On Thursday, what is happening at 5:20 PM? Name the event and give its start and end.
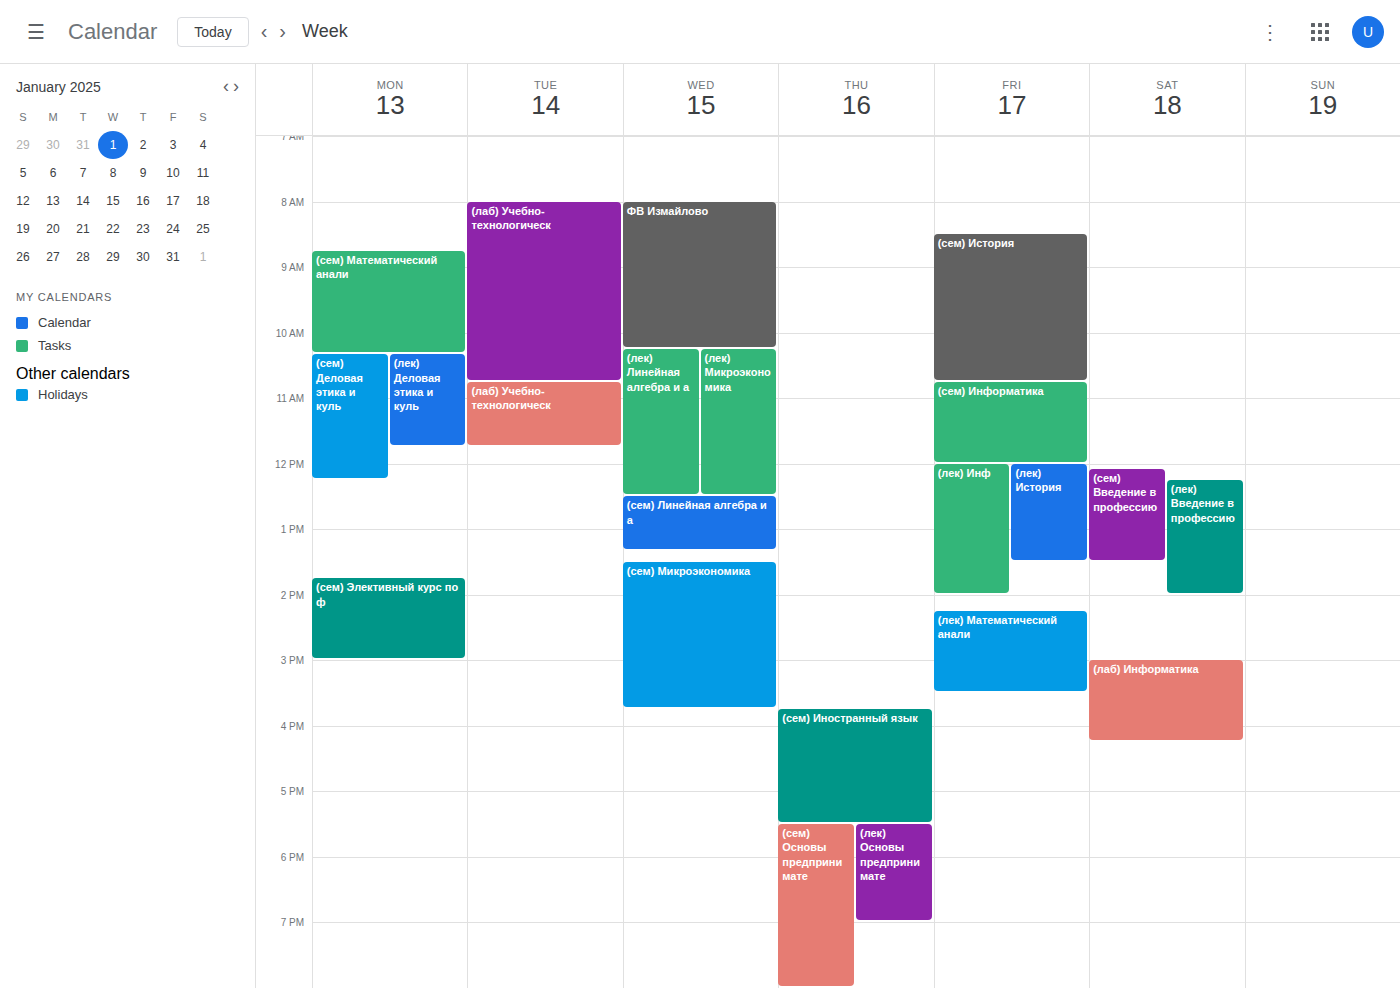
"(сем) Иностранный язык", 3:45 PM to 5:30 PM